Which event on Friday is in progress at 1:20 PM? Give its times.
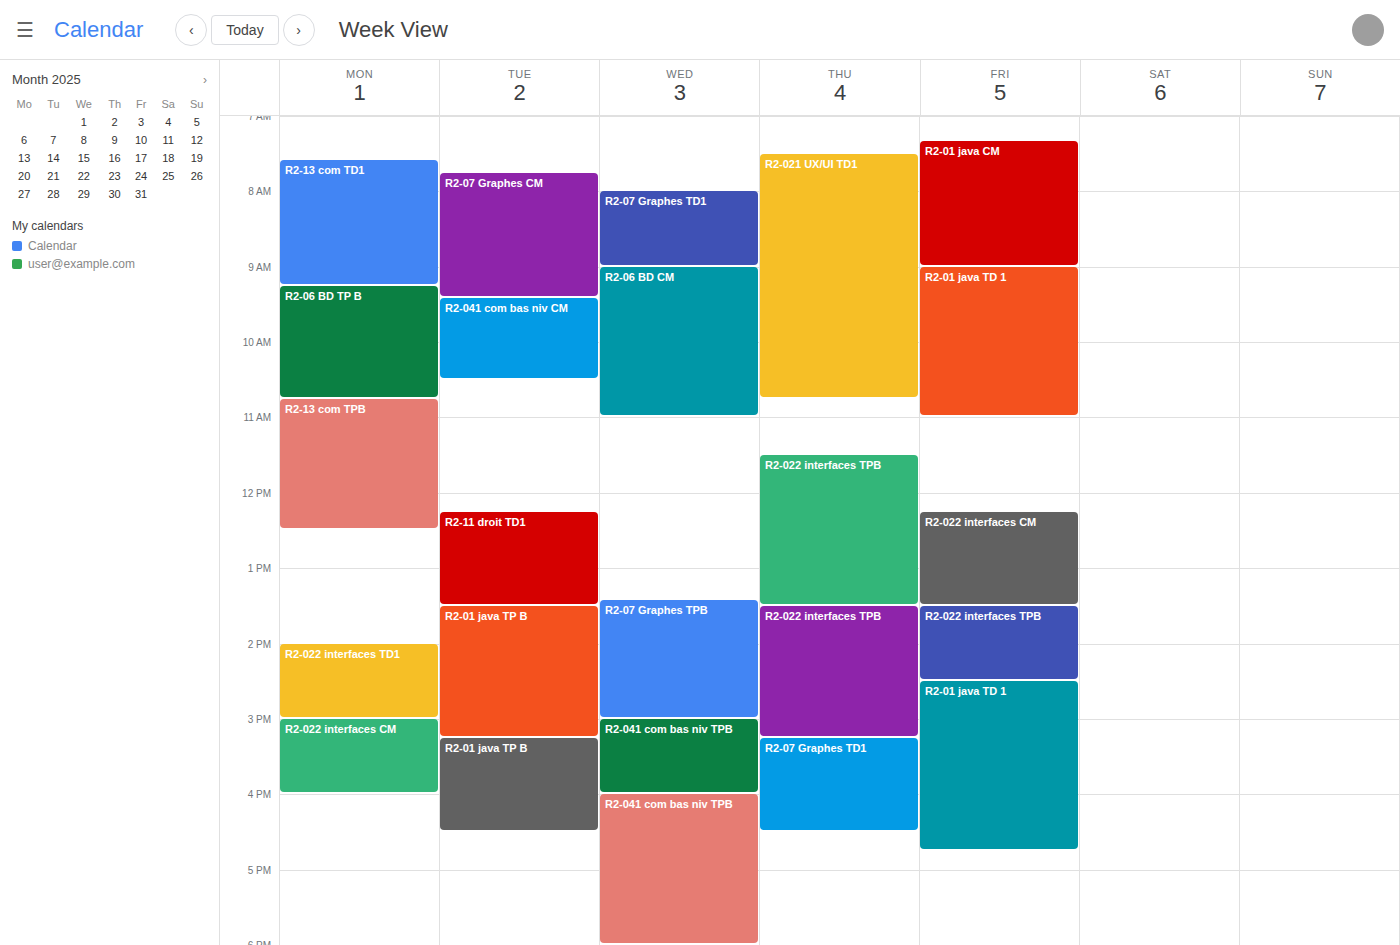
"R2-022 interfaces CM", 12:15 PM to 1:30 PM